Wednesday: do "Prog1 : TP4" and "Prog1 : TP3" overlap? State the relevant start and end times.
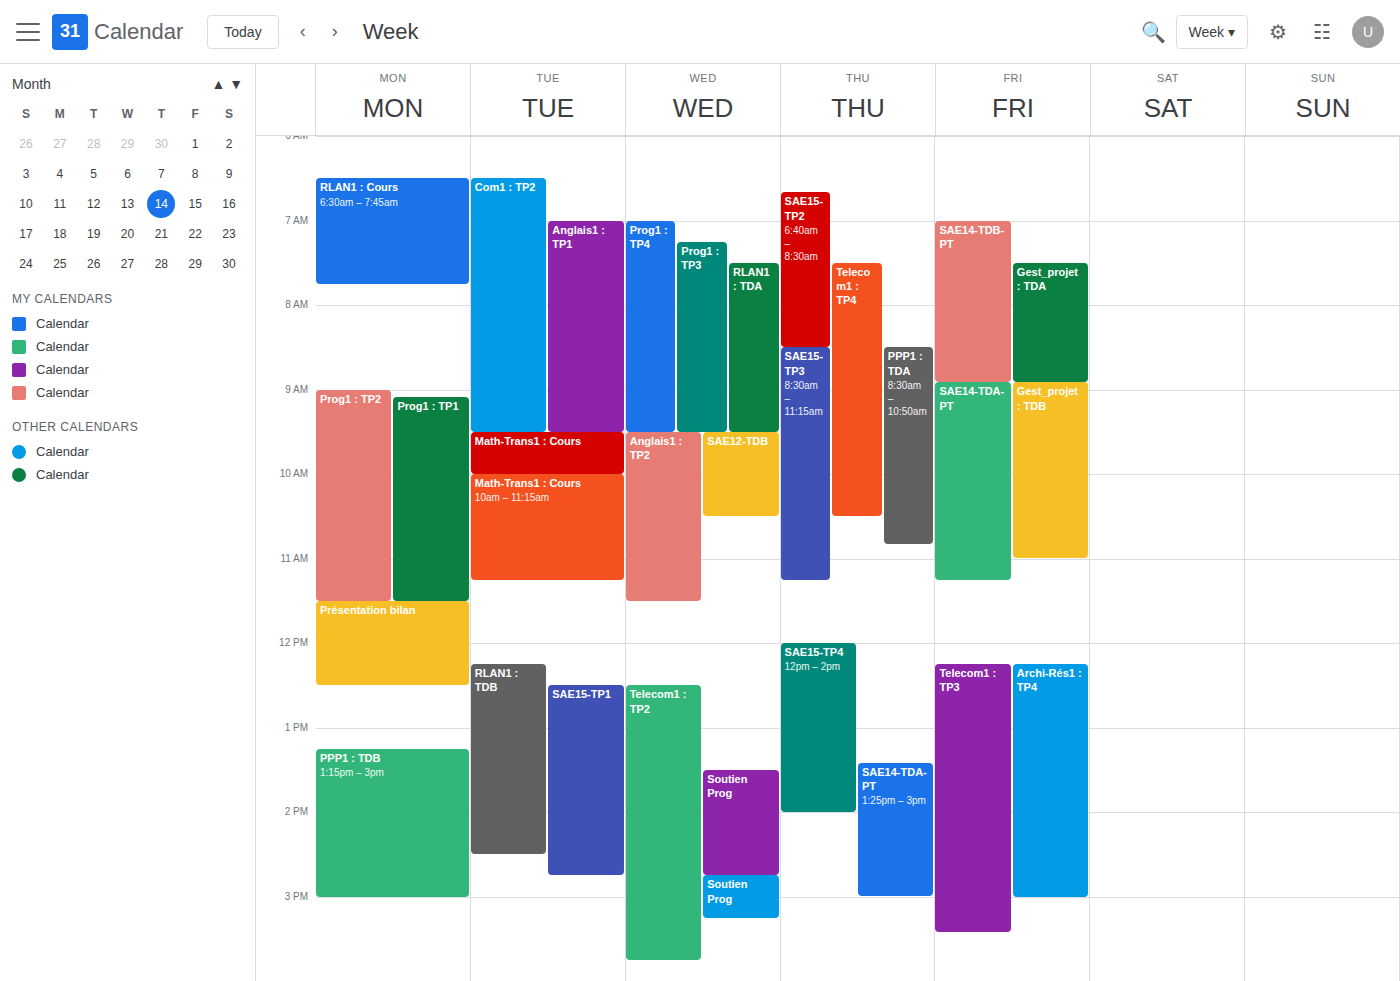
"Prog1 : TP3" runs 7:15 AM to 9:30 AM, inside "Prog1 : TP4" -- they overlap.